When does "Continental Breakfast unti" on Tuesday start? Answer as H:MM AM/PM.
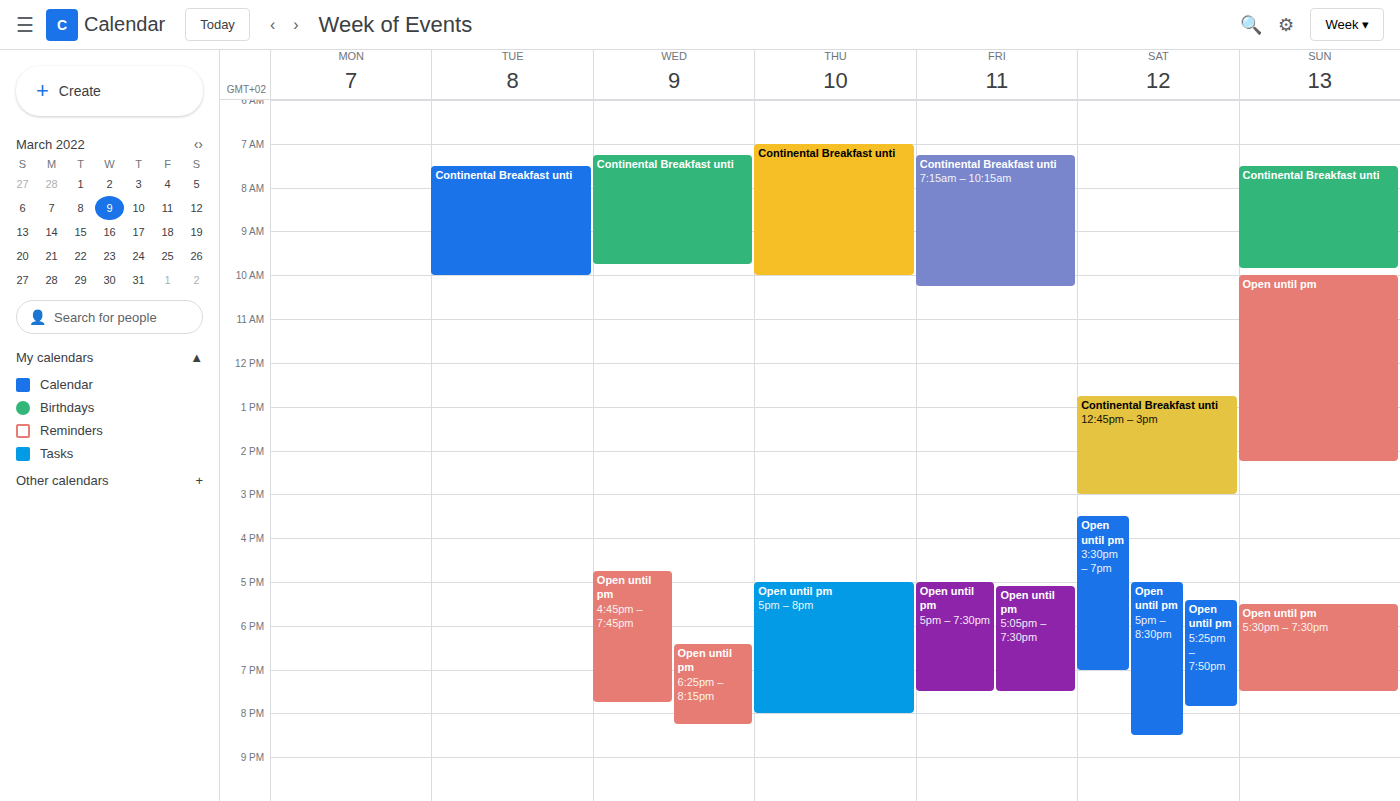
7:30 AM